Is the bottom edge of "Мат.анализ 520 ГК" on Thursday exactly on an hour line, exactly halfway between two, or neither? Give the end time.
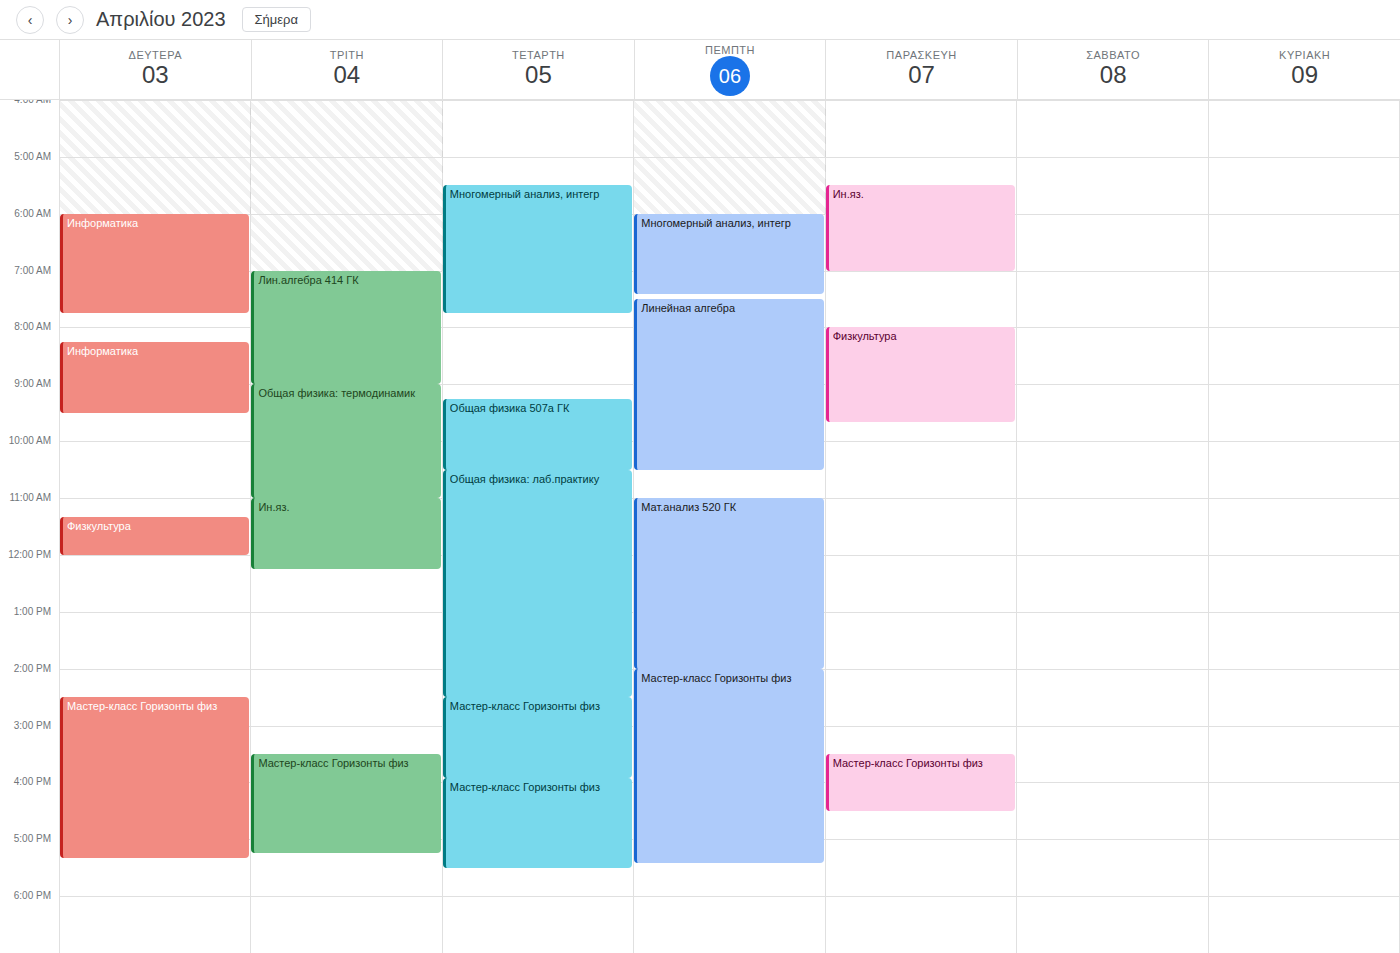
14:00 -- exactly on the 14:00 line.